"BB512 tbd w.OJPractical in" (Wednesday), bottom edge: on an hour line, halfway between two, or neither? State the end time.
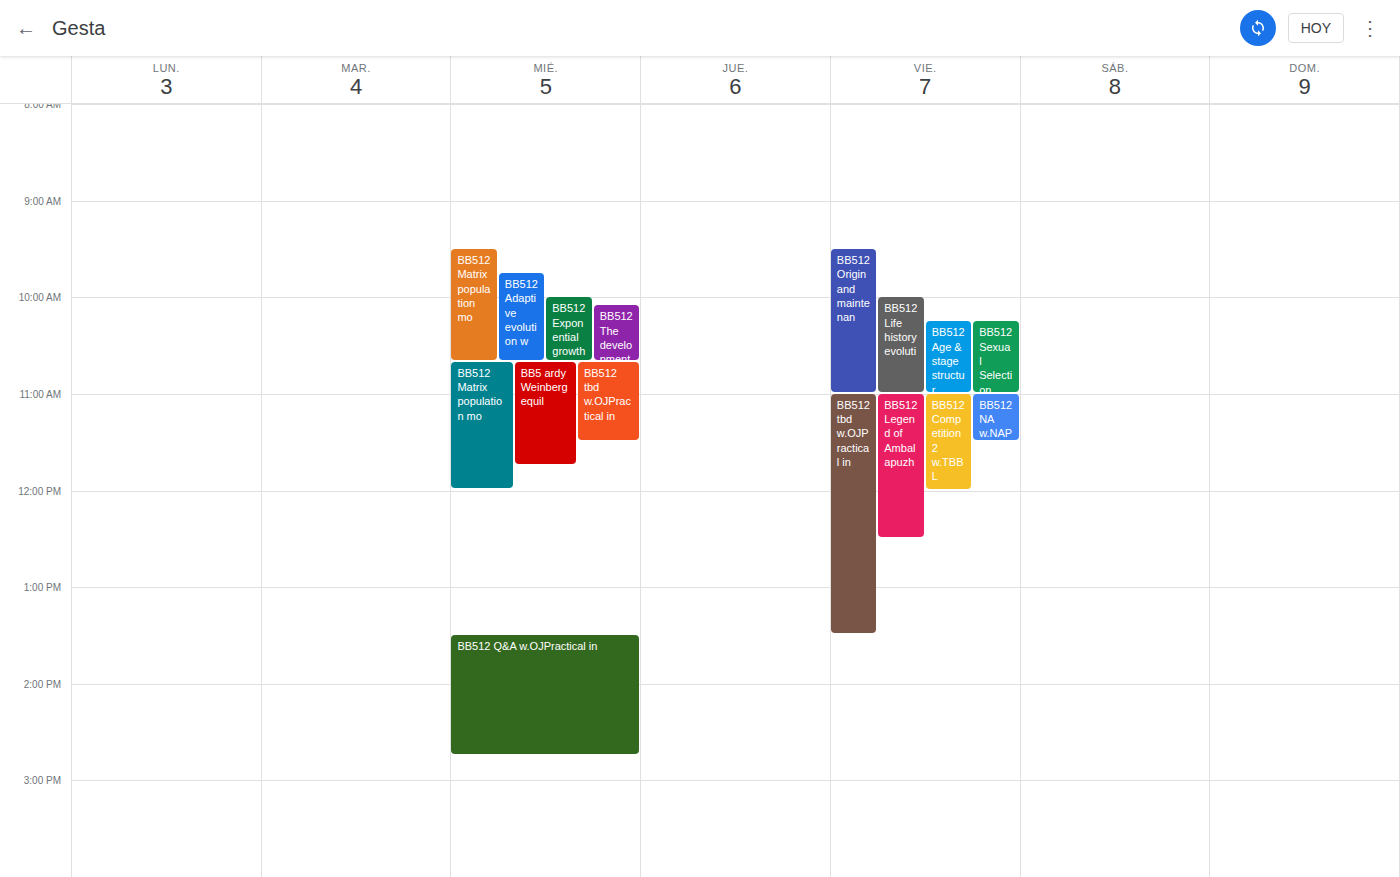
11:30 AM -- halfway between the 11 AM and 12 PM lines.